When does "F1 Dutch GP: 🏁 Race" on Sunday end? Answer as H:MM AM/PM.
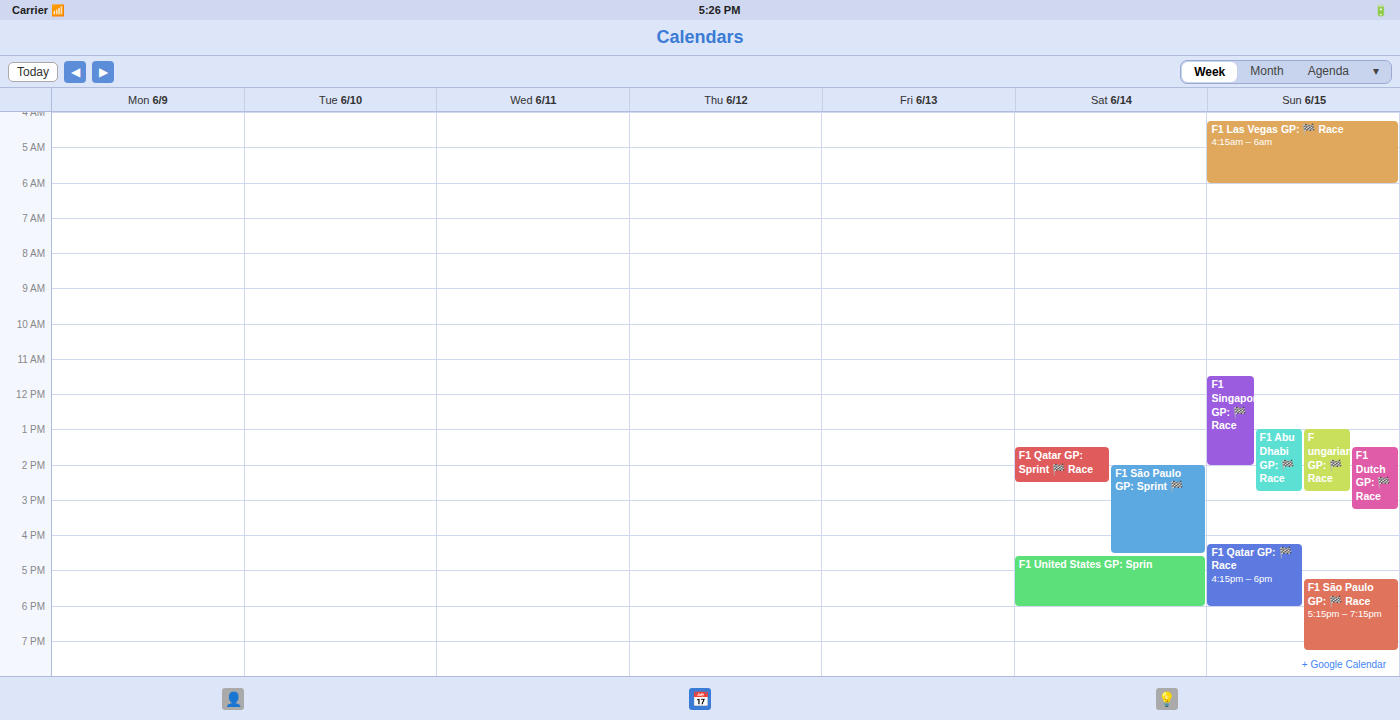
3:15 PM